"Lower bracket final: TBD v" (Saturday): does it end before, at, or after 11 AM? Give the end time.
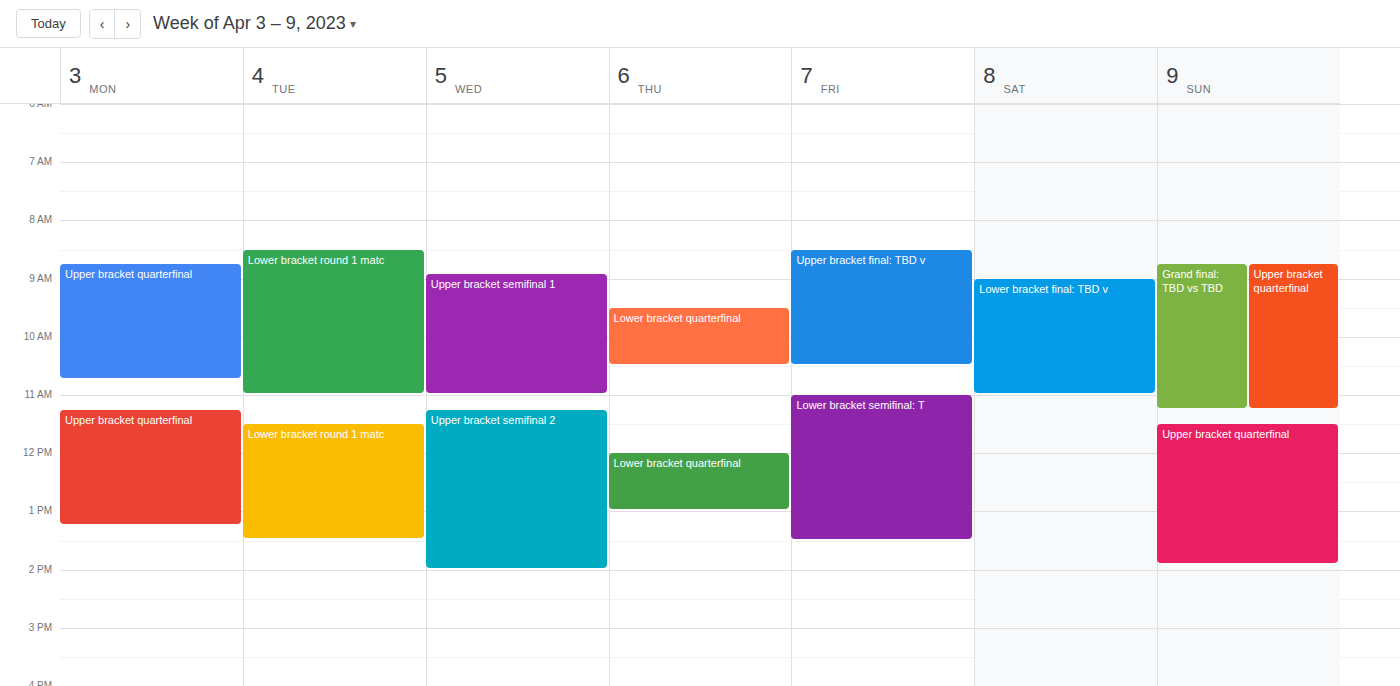
11:00 AM -- exactly at 11 AM, on the 11 AM line.